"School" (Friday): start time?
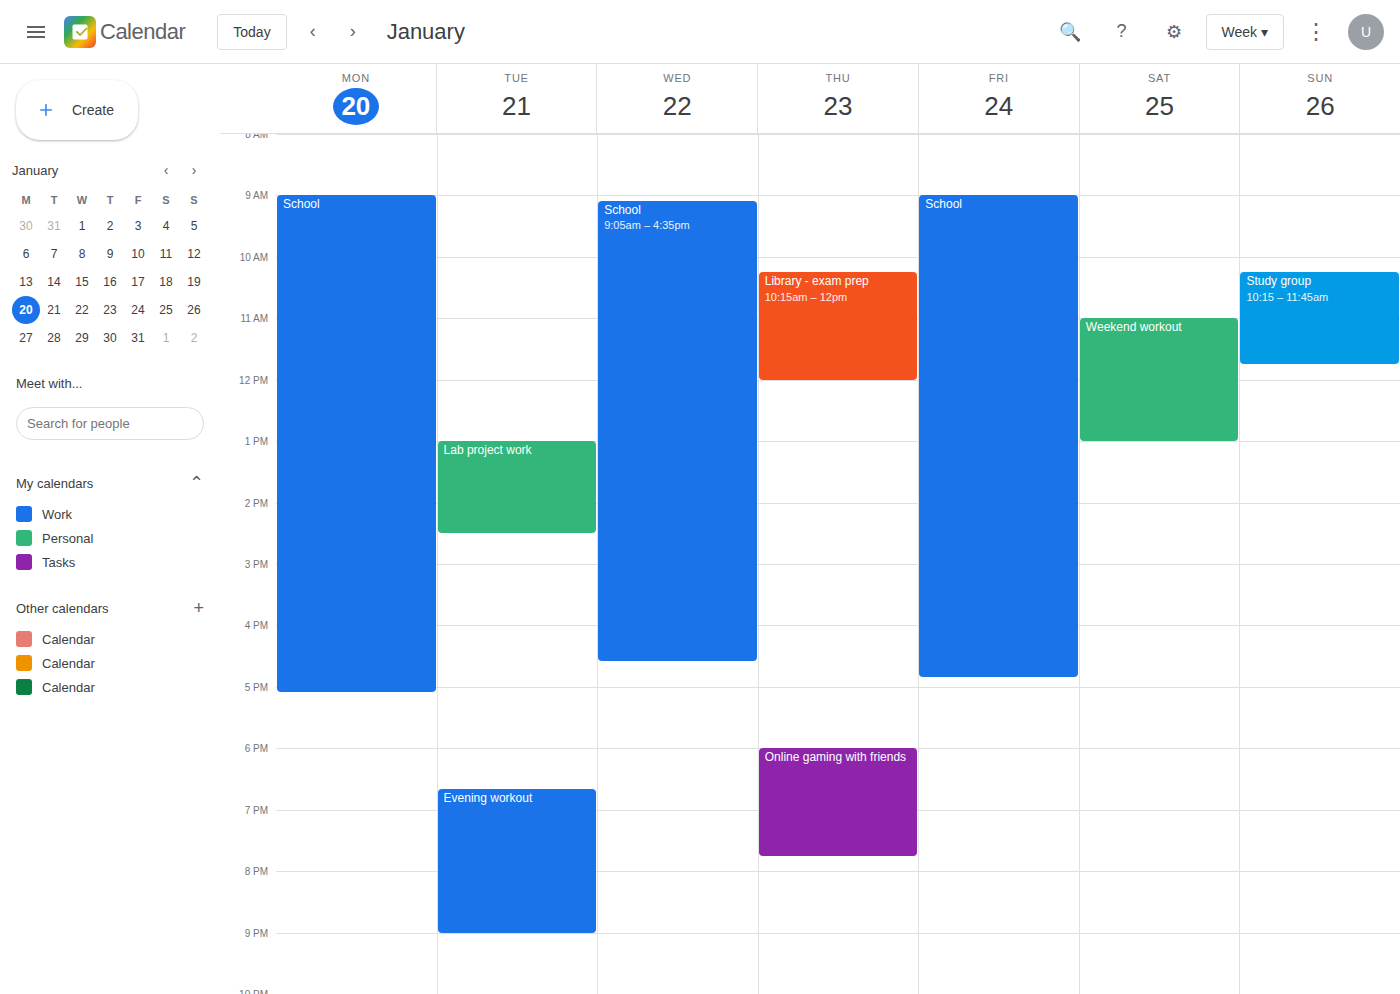
9:00 AM